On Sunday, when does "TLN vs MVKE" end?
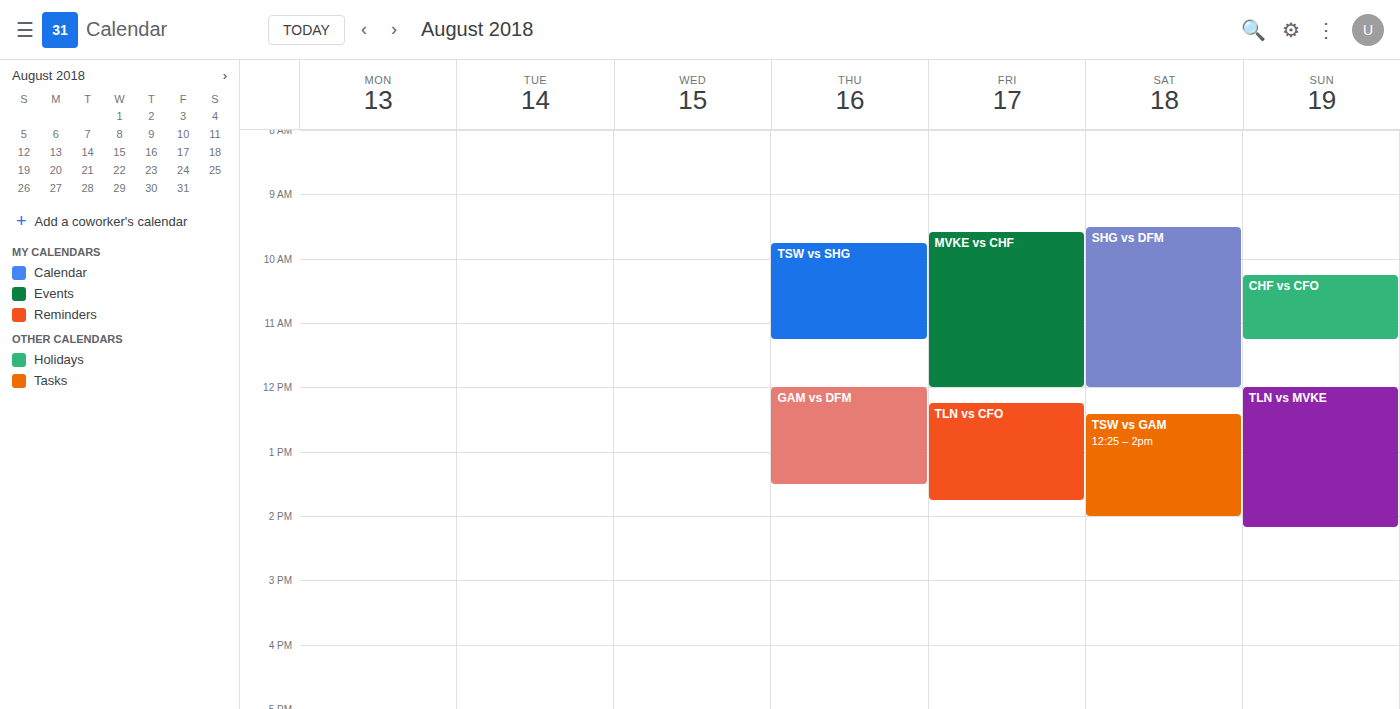
2:10 PM